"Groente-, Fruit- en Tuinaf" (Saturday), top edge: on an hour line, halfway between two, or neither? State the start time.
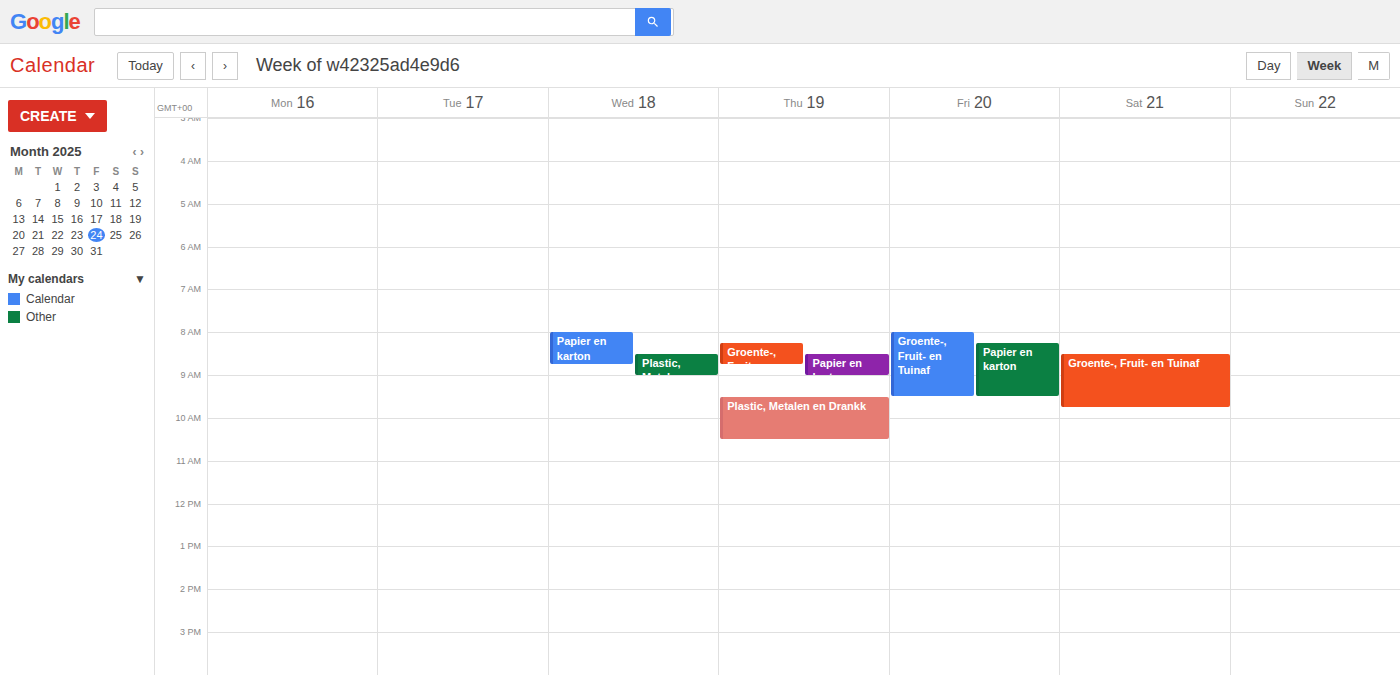
8:30 AM -- halfway between the 8 AM and 9 AM lines.